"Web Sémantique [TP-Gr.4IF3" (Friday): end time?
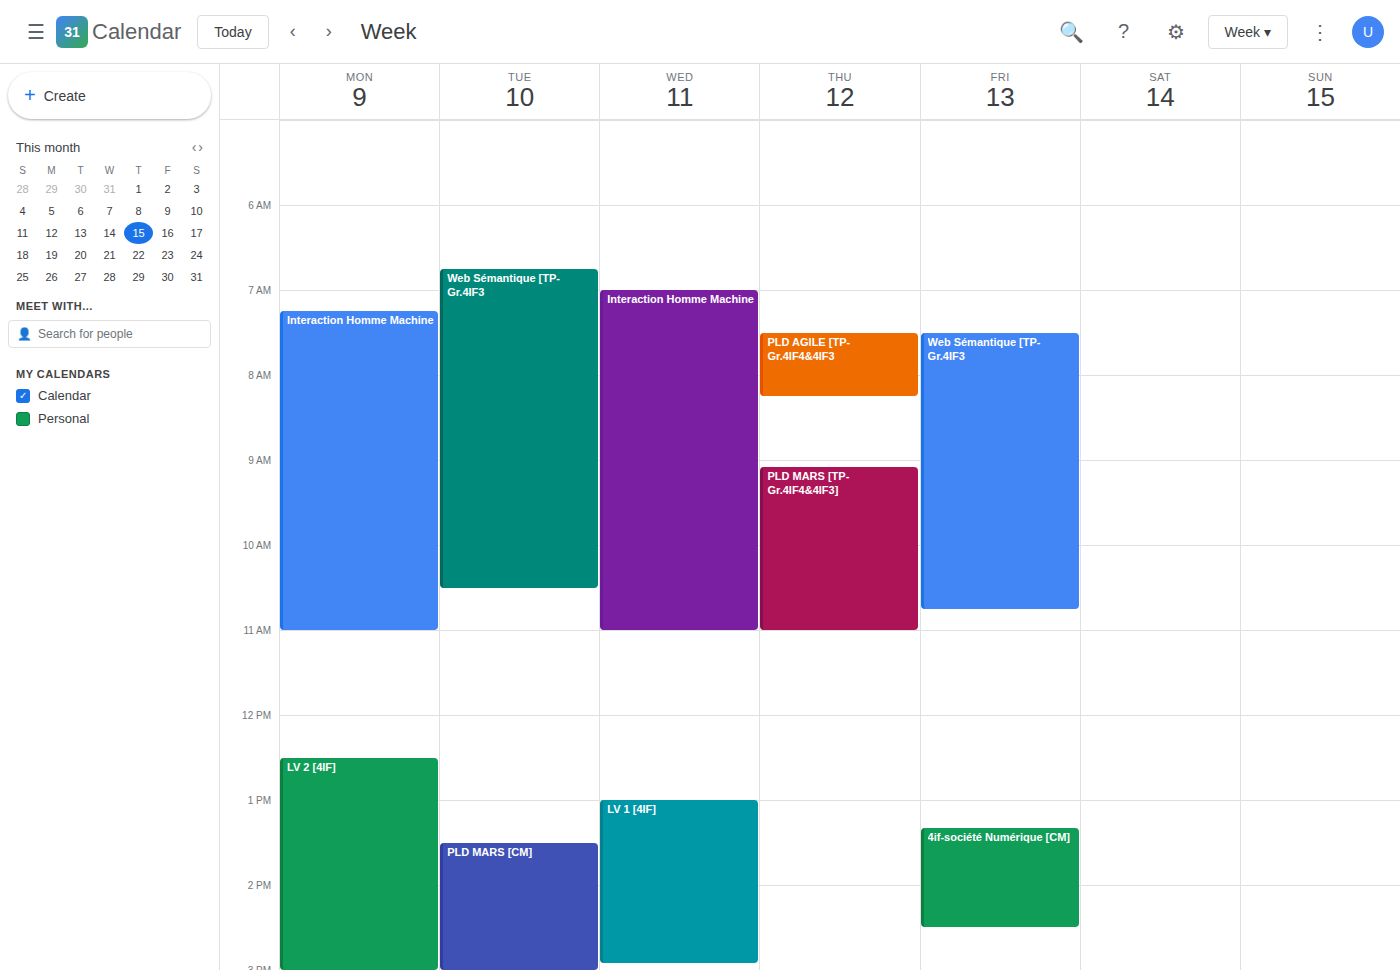
10:45 AM